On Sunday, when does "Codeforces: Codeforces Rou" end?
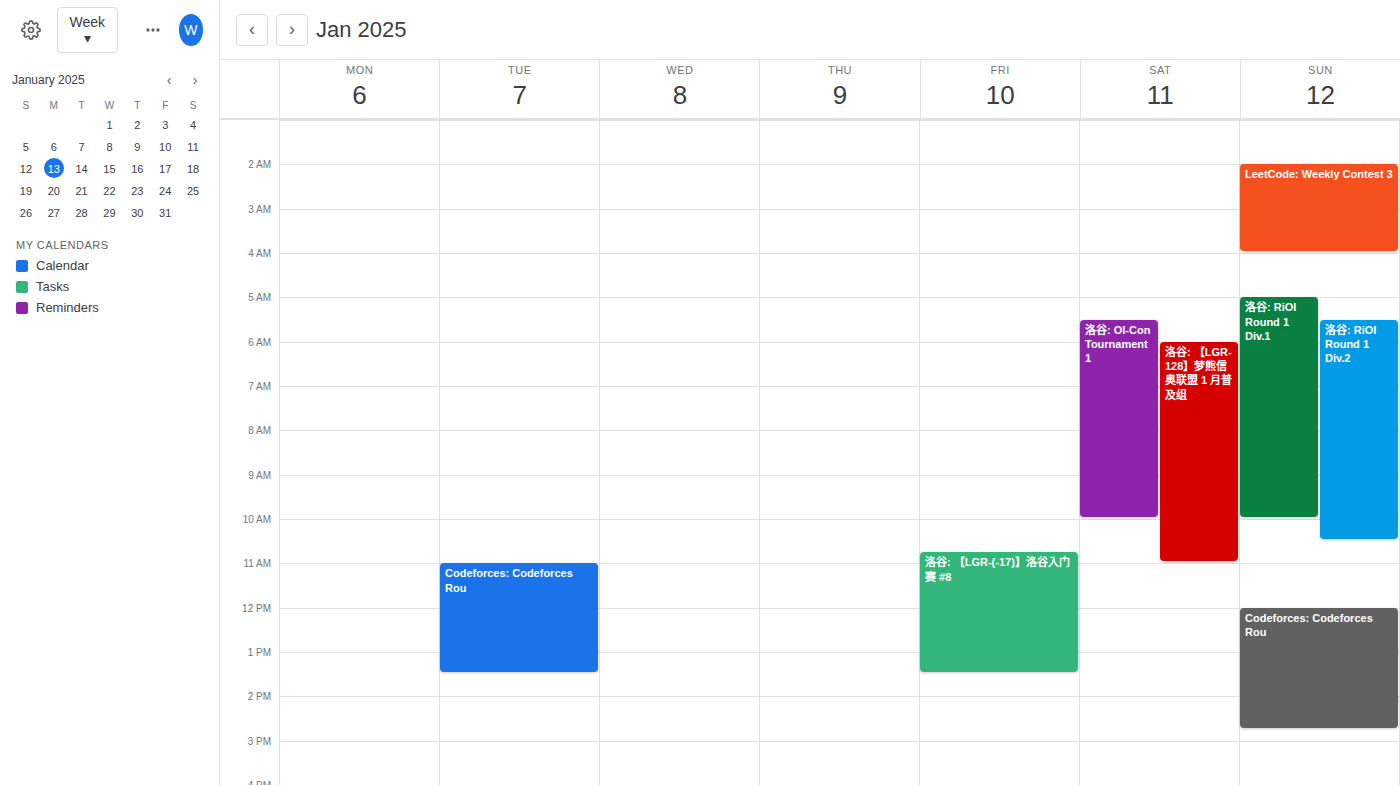
2:45 PM